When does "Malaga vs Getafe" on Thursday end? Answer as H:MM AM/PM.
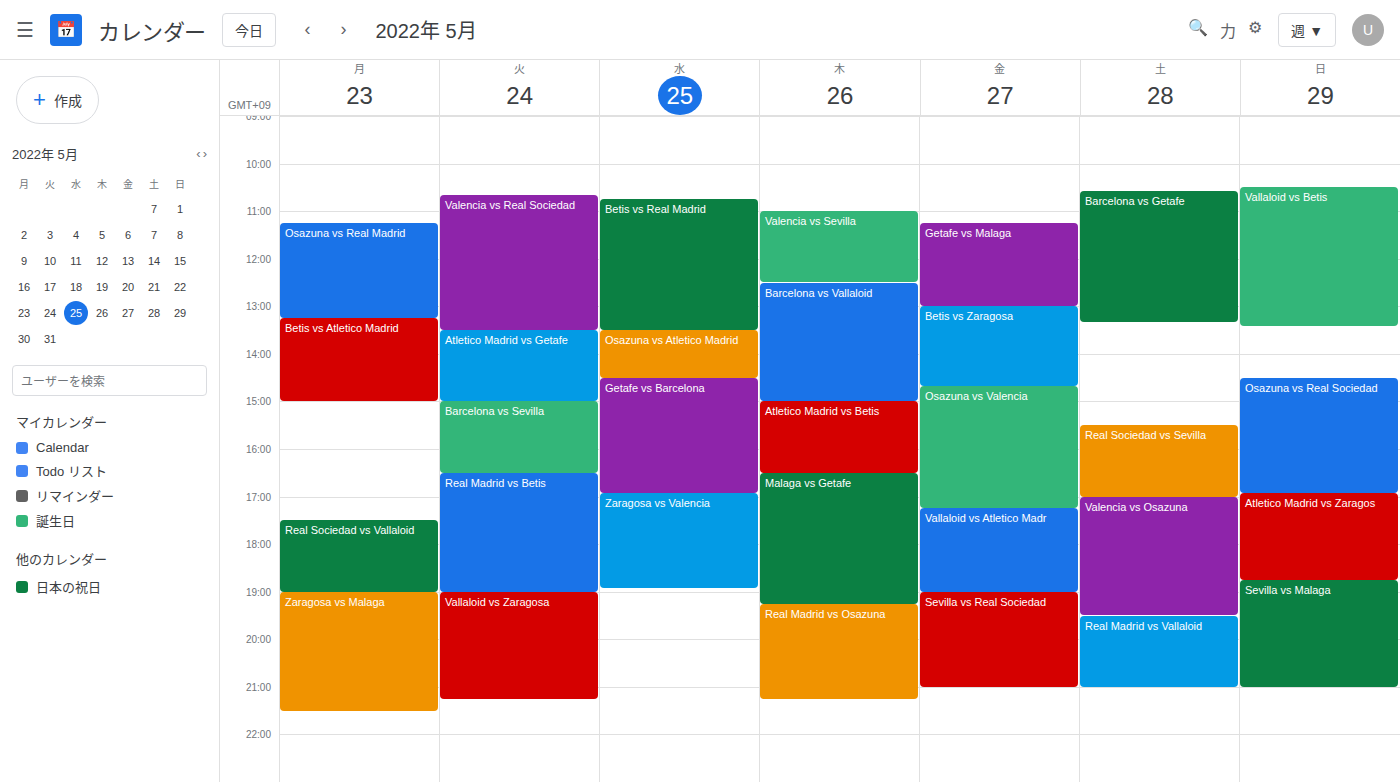
7:15 PM